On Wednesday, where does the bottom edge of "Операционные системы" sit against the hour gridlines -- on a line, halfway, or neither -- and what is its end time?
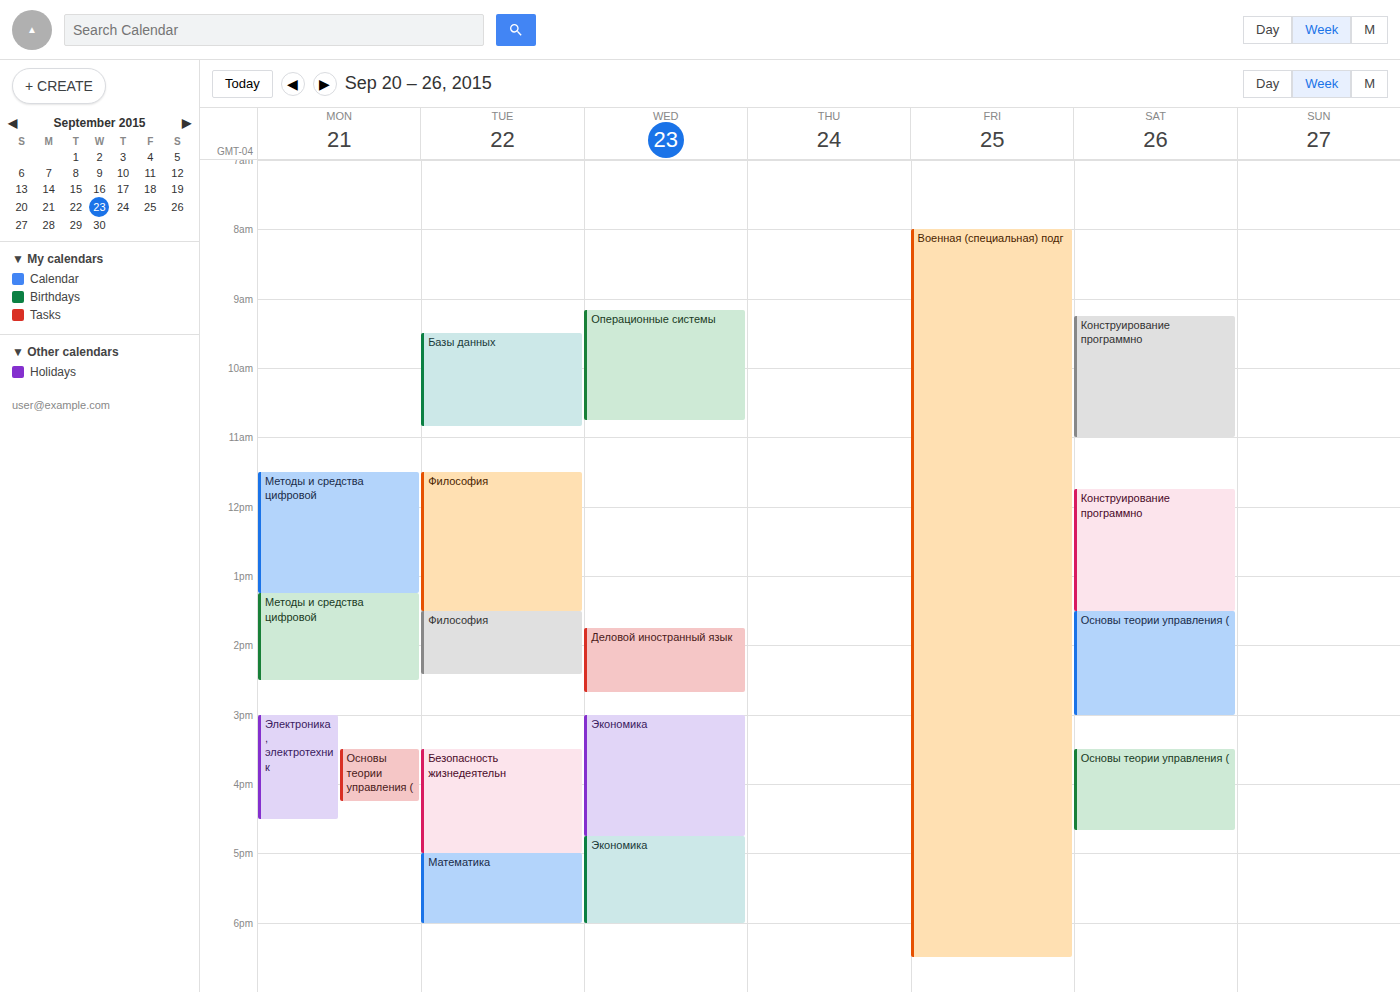
10:45 AM -- neither: three quarters of the way from the 10 AM line to the 11 AM line.